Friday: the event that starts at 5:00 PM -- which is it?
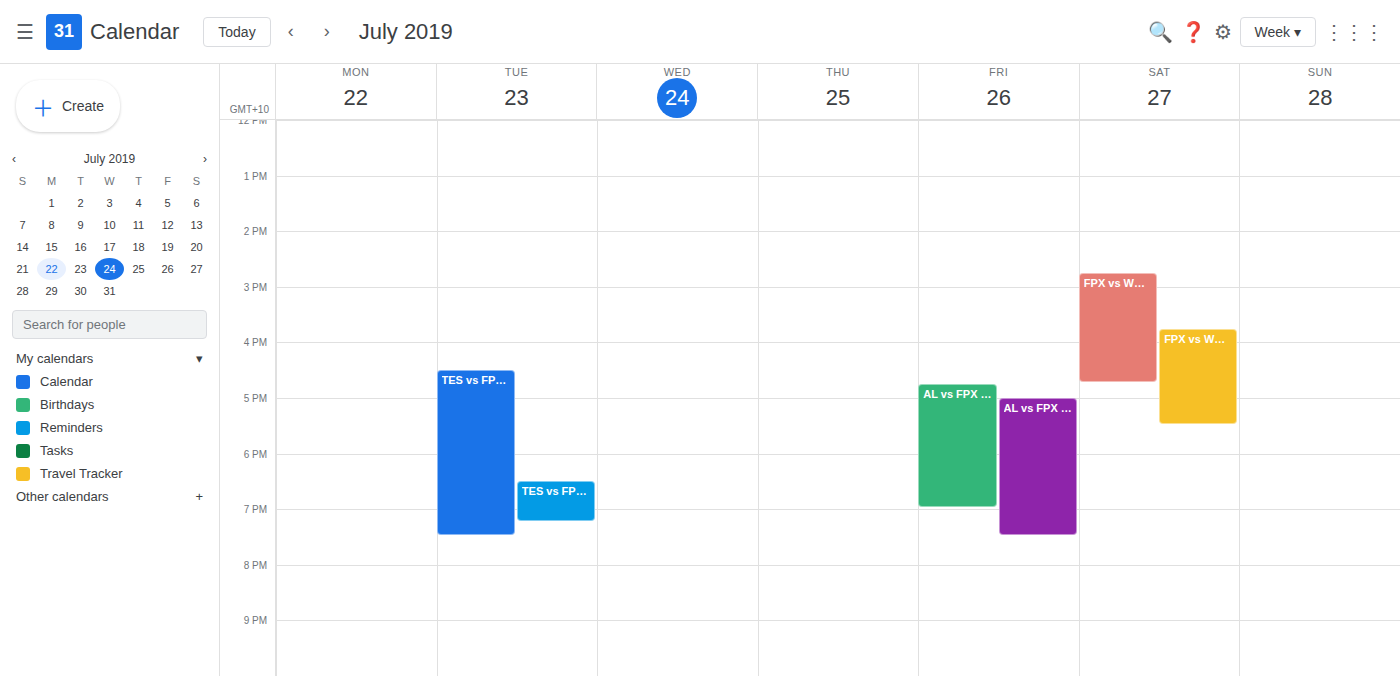
"AL vs FPX - 2 : 1"